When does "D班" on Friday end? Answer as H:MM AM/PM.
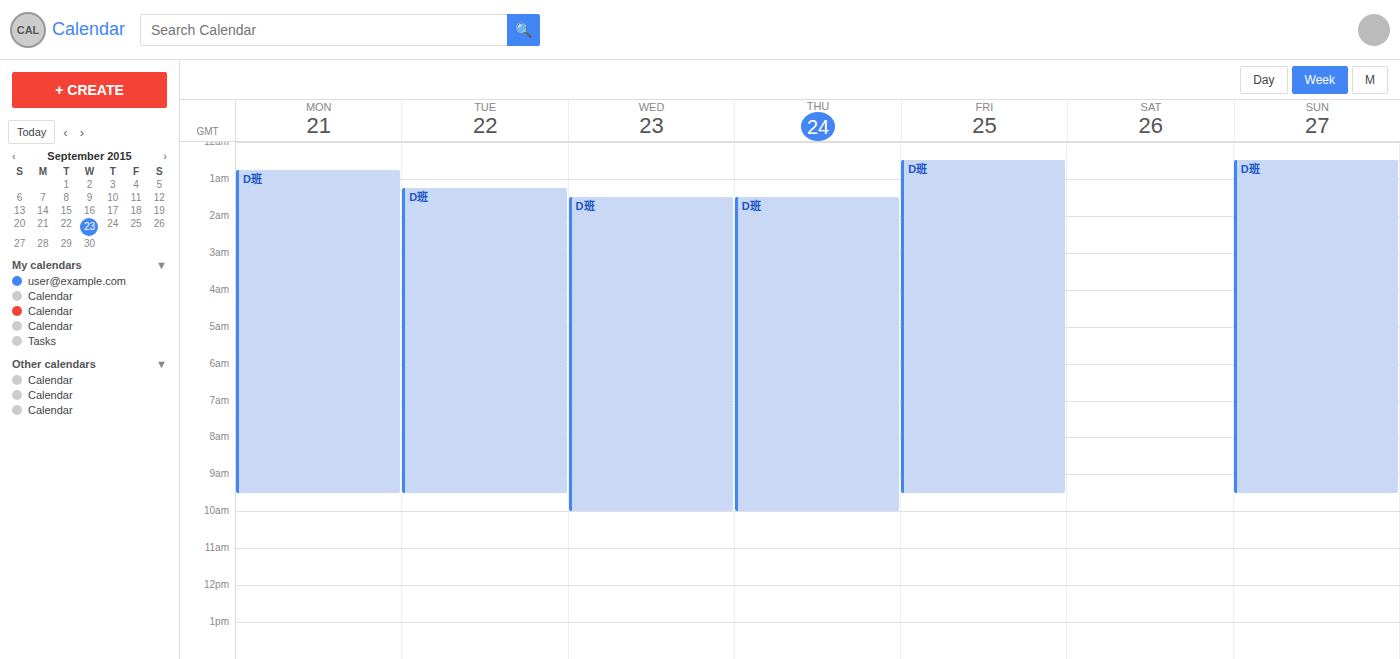
9:30 AM